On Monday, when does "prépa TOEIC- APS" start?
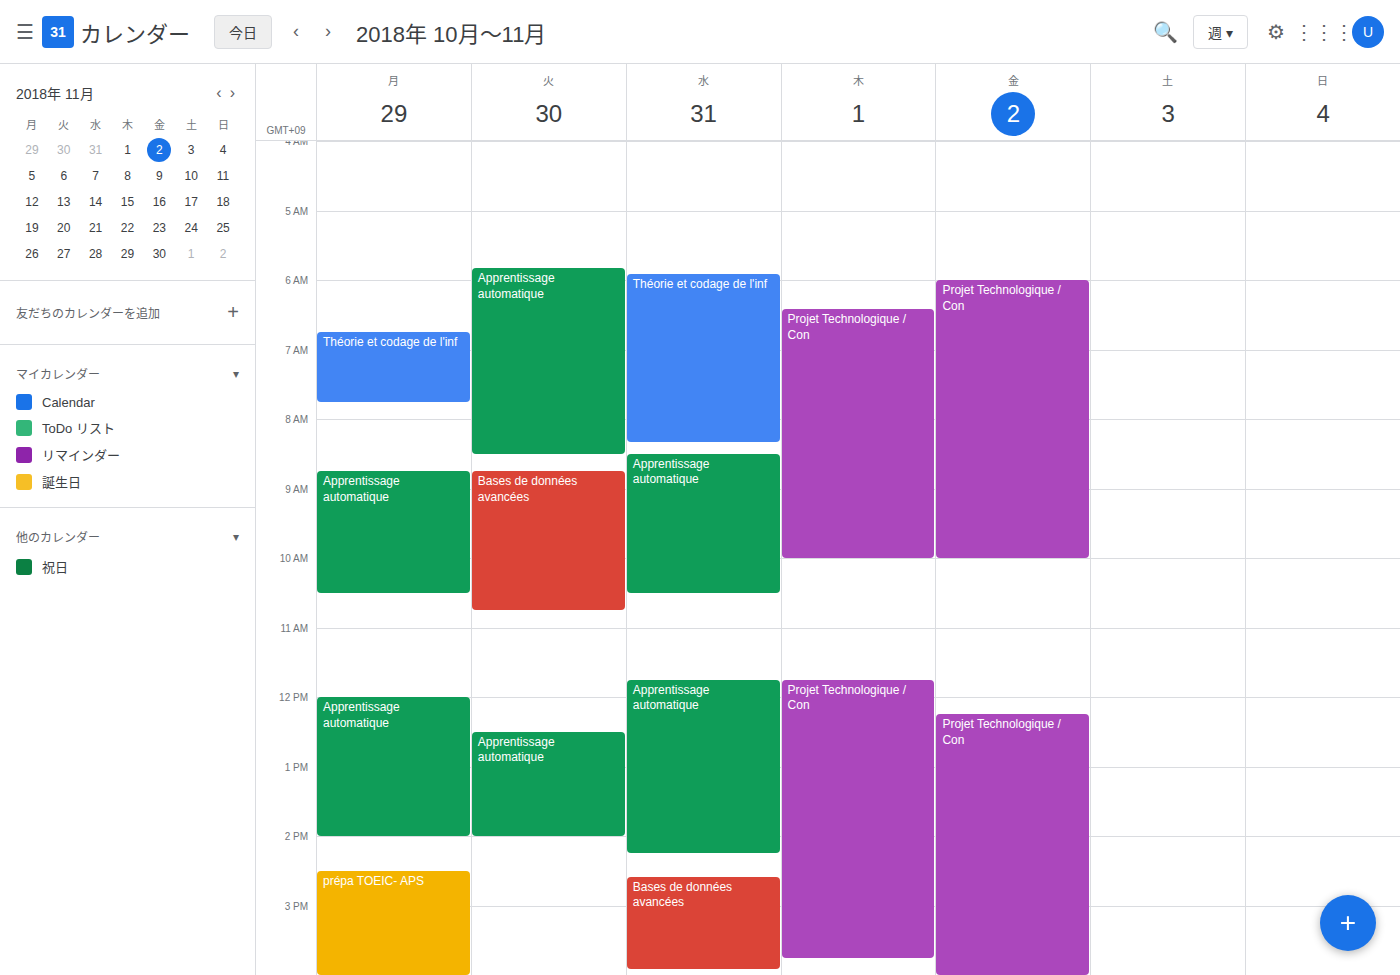
2:30 PM